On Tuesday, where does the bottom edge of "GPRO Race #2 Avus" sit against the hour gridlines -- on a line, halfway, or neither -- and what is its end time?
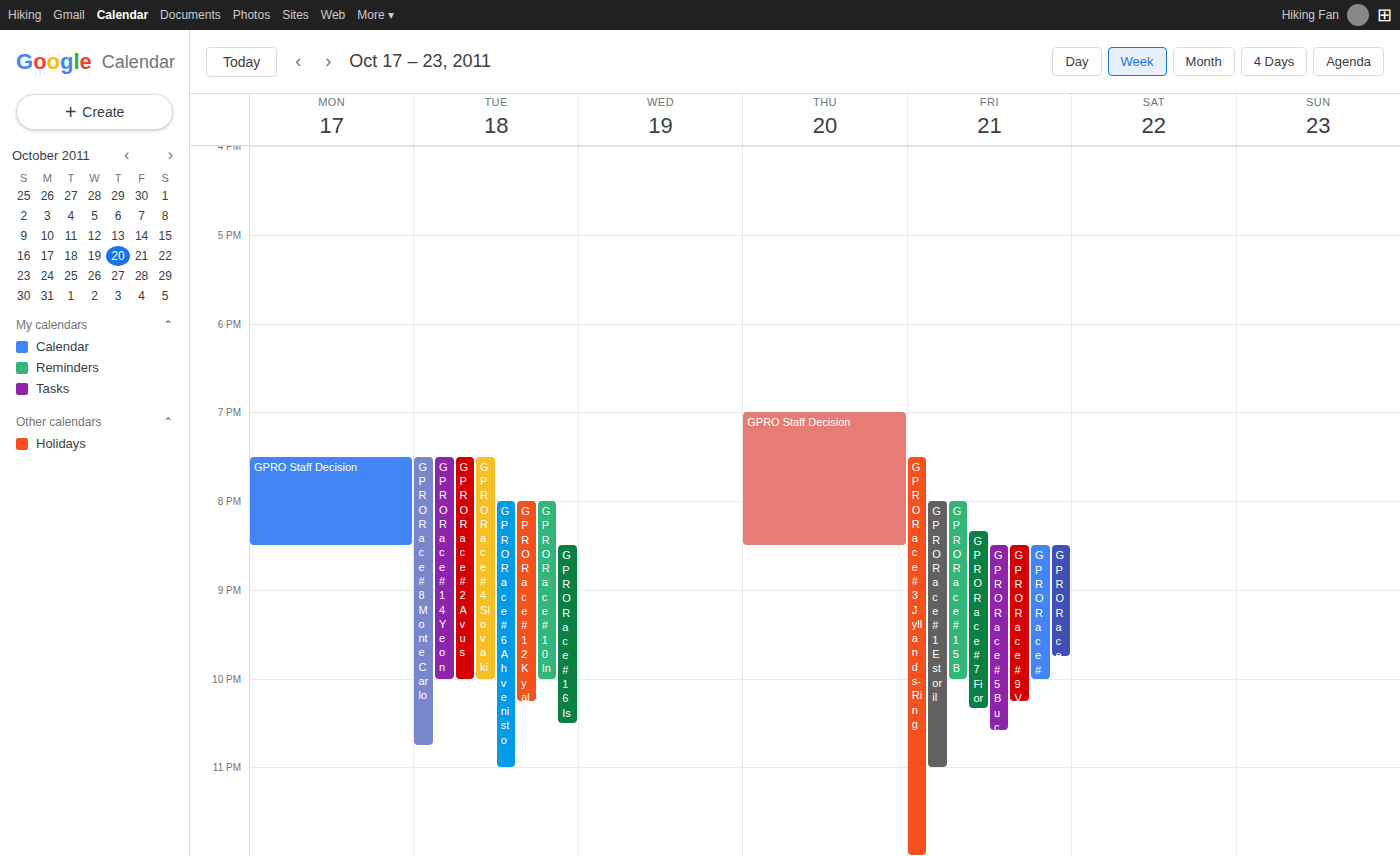
10:00 PM -- exactly on the 10 PM line.